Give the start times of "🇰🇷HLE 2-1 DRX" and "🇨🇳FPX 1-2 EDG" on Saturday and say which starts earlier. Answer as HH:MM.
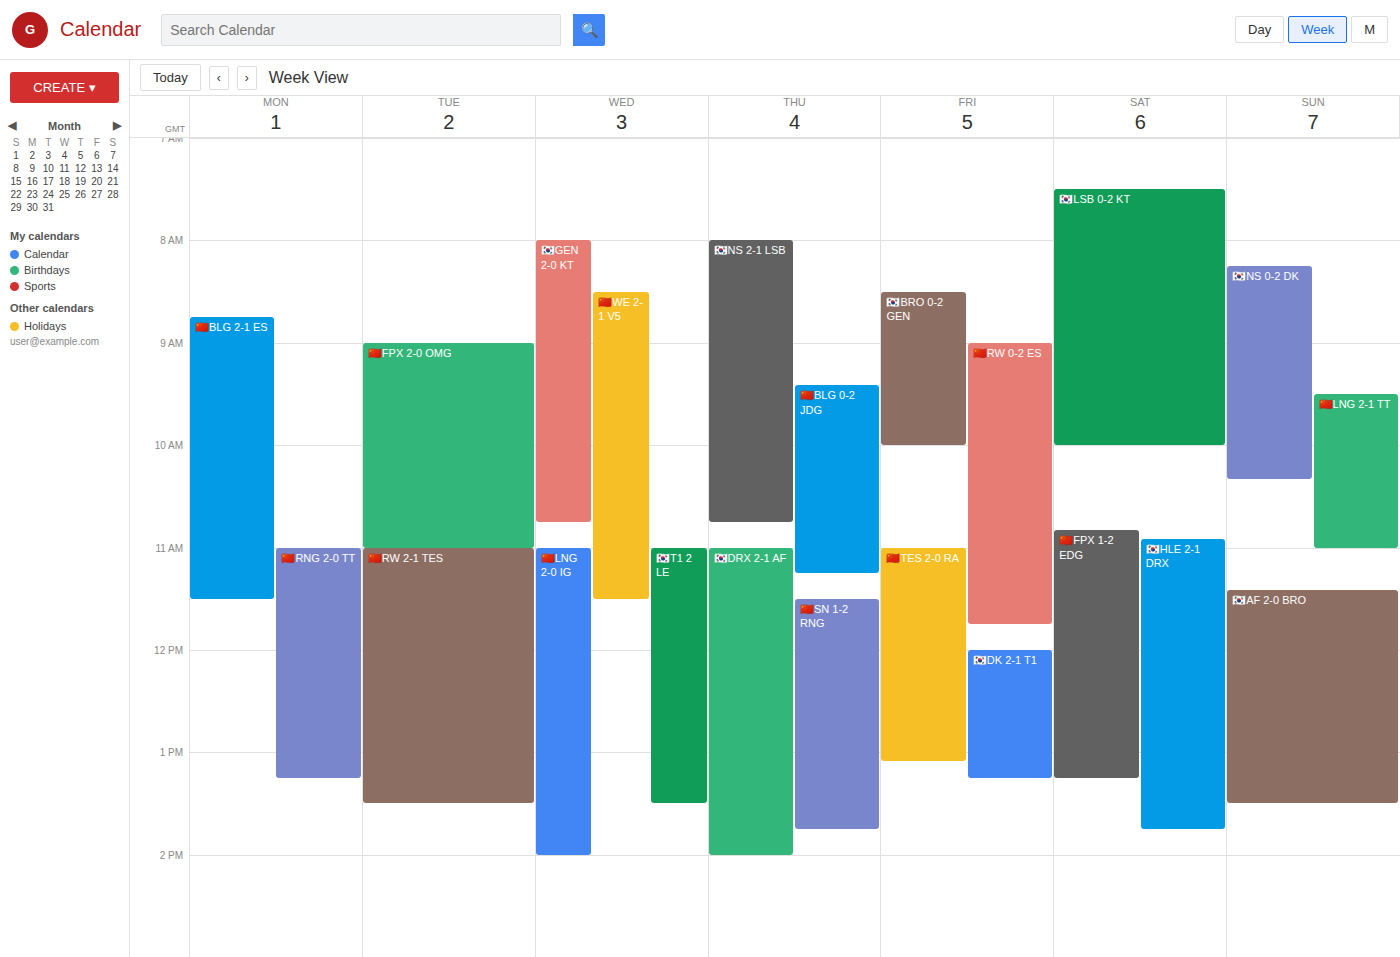
"🇨🇳FPX 1-2 EDG" 10:50; "🇰🇷HLE 2-1 DRX" 10:55.